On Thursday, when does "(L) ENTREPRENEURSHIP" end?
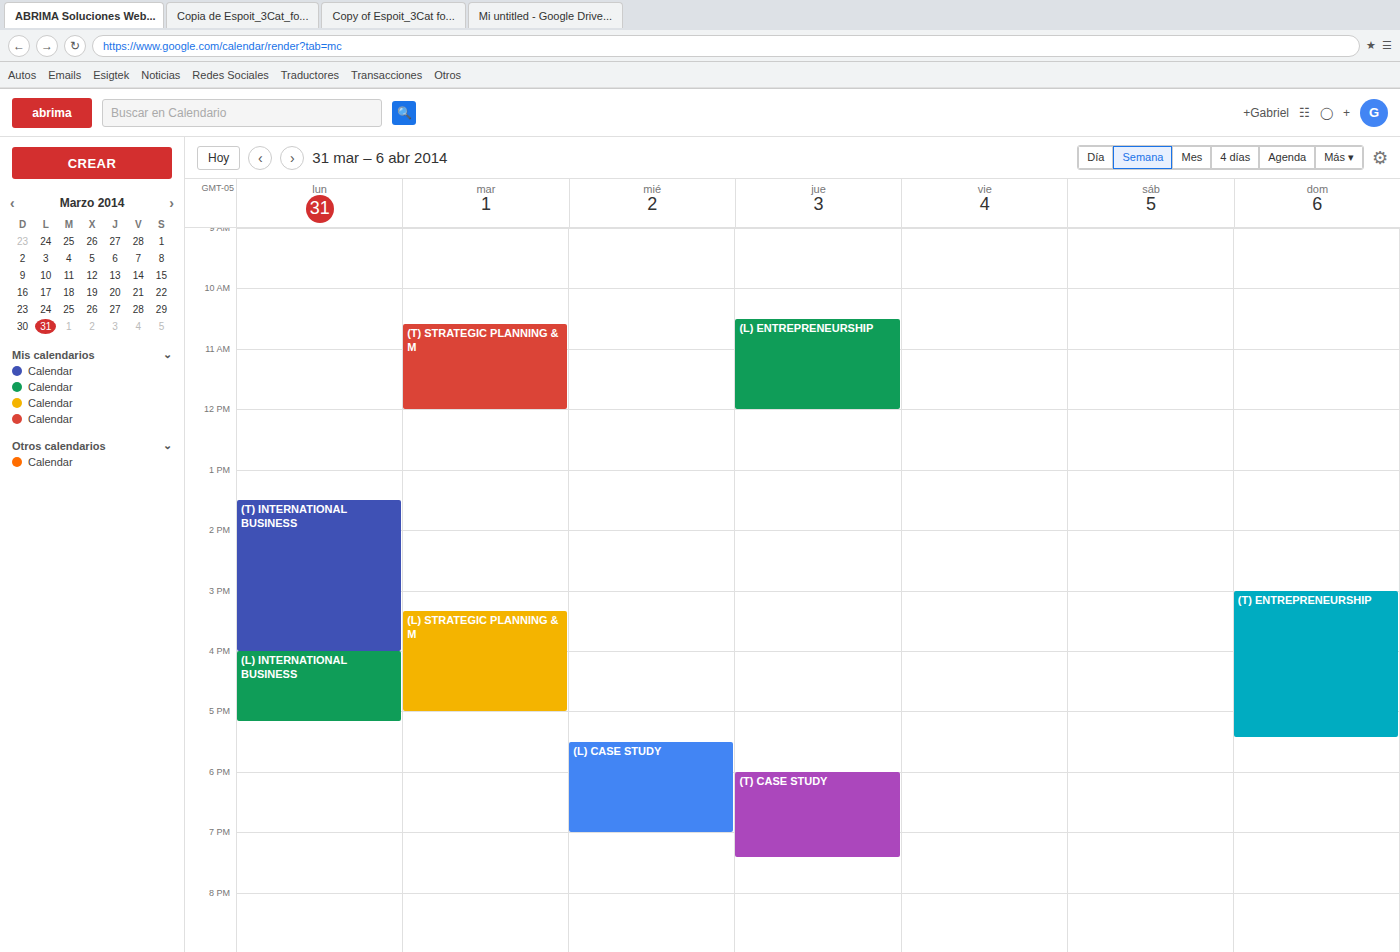
12:00 PM